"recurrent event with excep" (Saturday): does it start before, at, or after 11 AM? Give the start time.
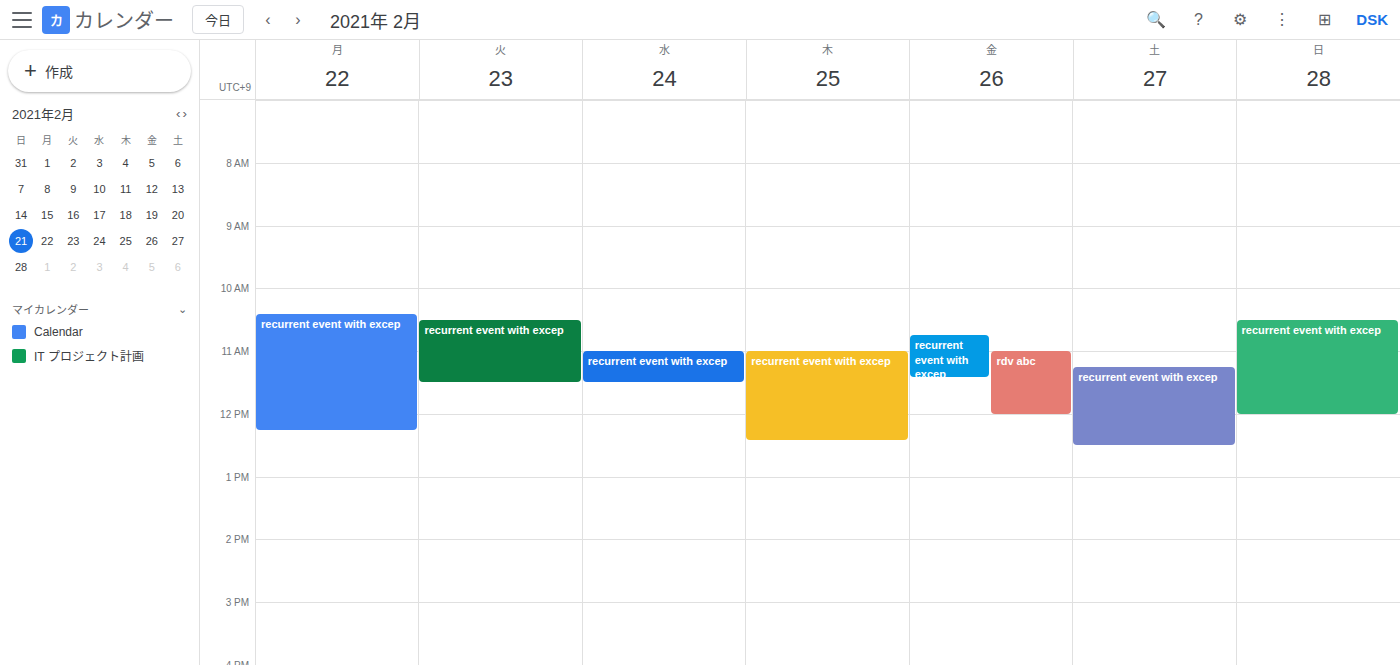
11:15 AM -- after 11 AM, 15 minutes below the 11 AM line.